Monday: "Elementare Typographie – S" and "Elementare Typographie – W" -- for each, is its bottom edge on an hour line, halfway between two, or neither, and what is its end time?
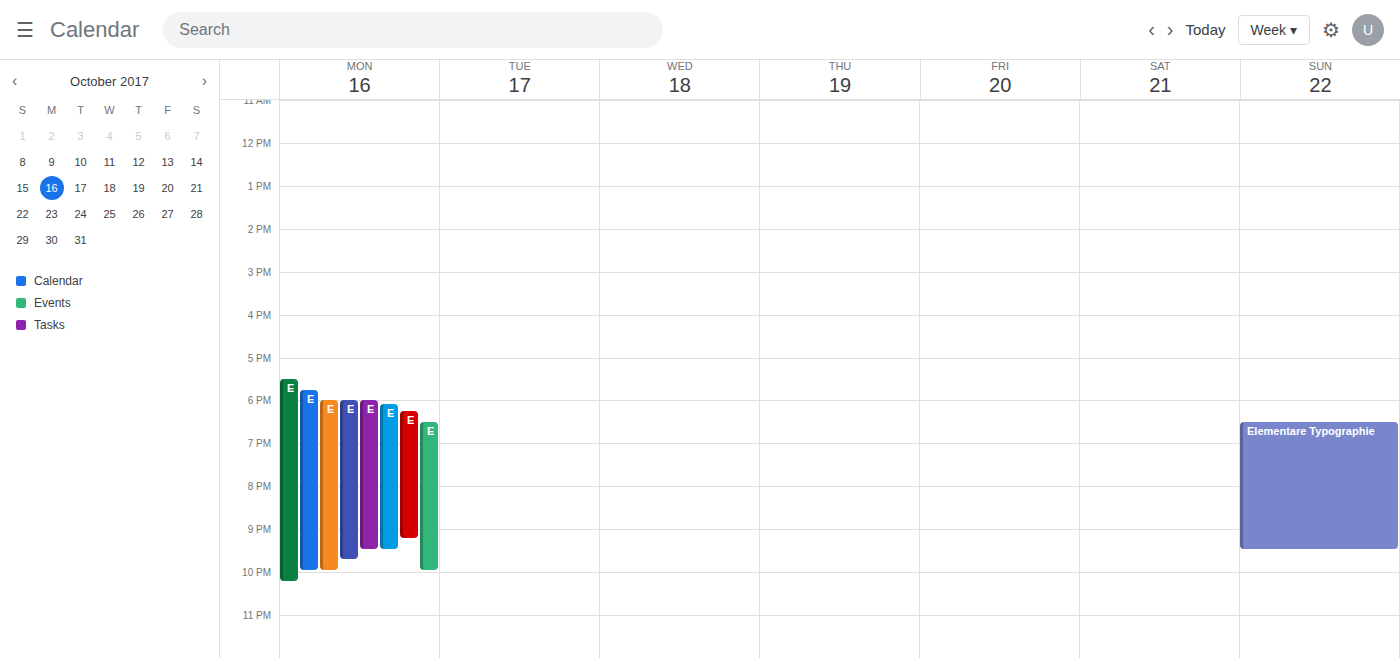
"Elementare Typographie – S": 21:30, halfway between the 21:00 and 22:00 lines. "Elementare Typographie – W": 21:45, neither: three quarters of the way from the 21:00 line to the 22:00 line.